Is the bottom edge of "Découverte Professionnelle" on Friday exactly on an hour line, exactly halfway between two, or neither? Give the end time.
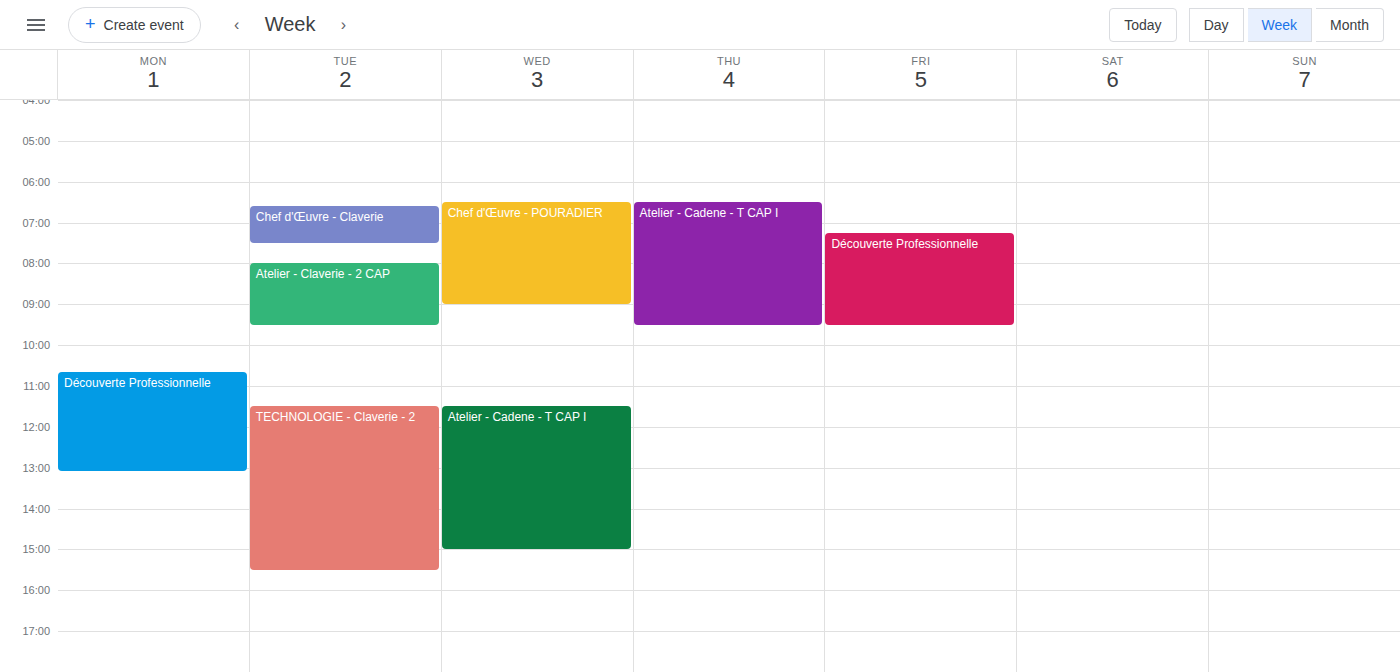
9:30 AM -- halfway between the 9 AM and 10 AM lines.